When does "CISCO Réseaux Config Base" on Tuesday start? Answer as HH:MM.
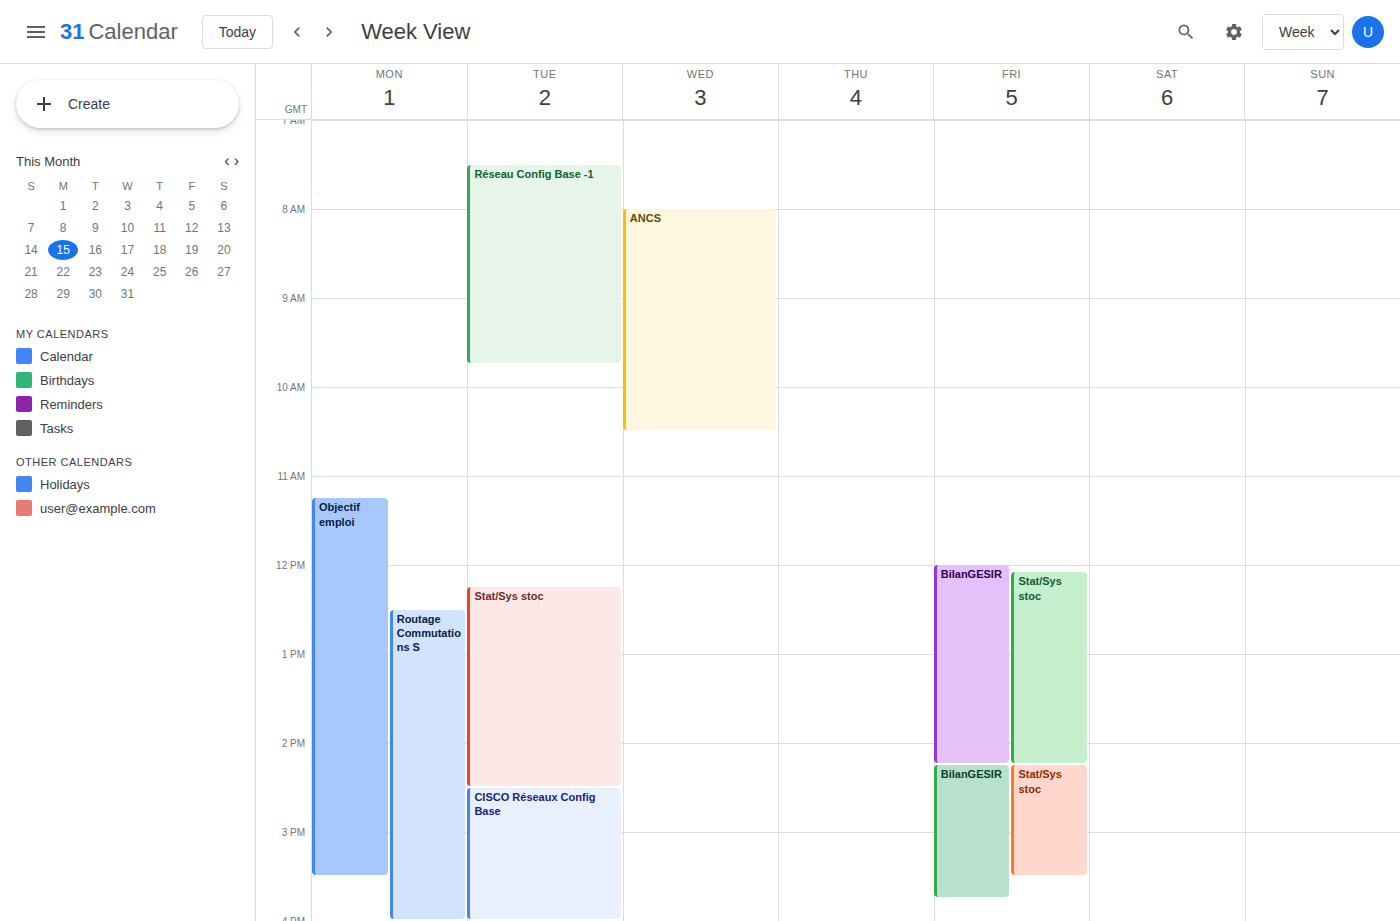
14:30